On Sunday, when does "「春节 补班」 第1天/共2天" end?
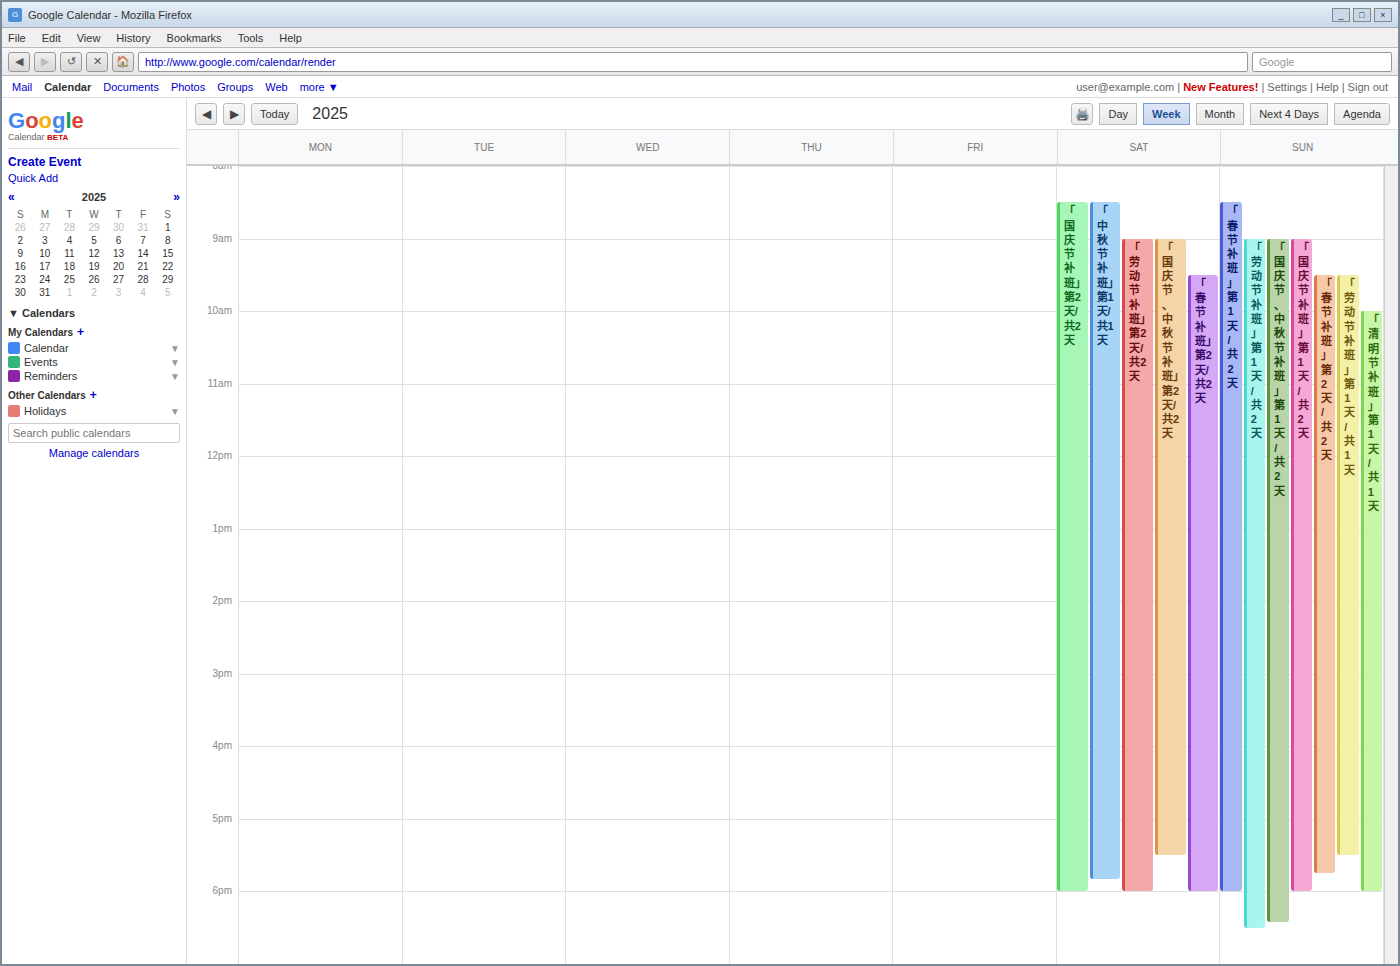
18:00